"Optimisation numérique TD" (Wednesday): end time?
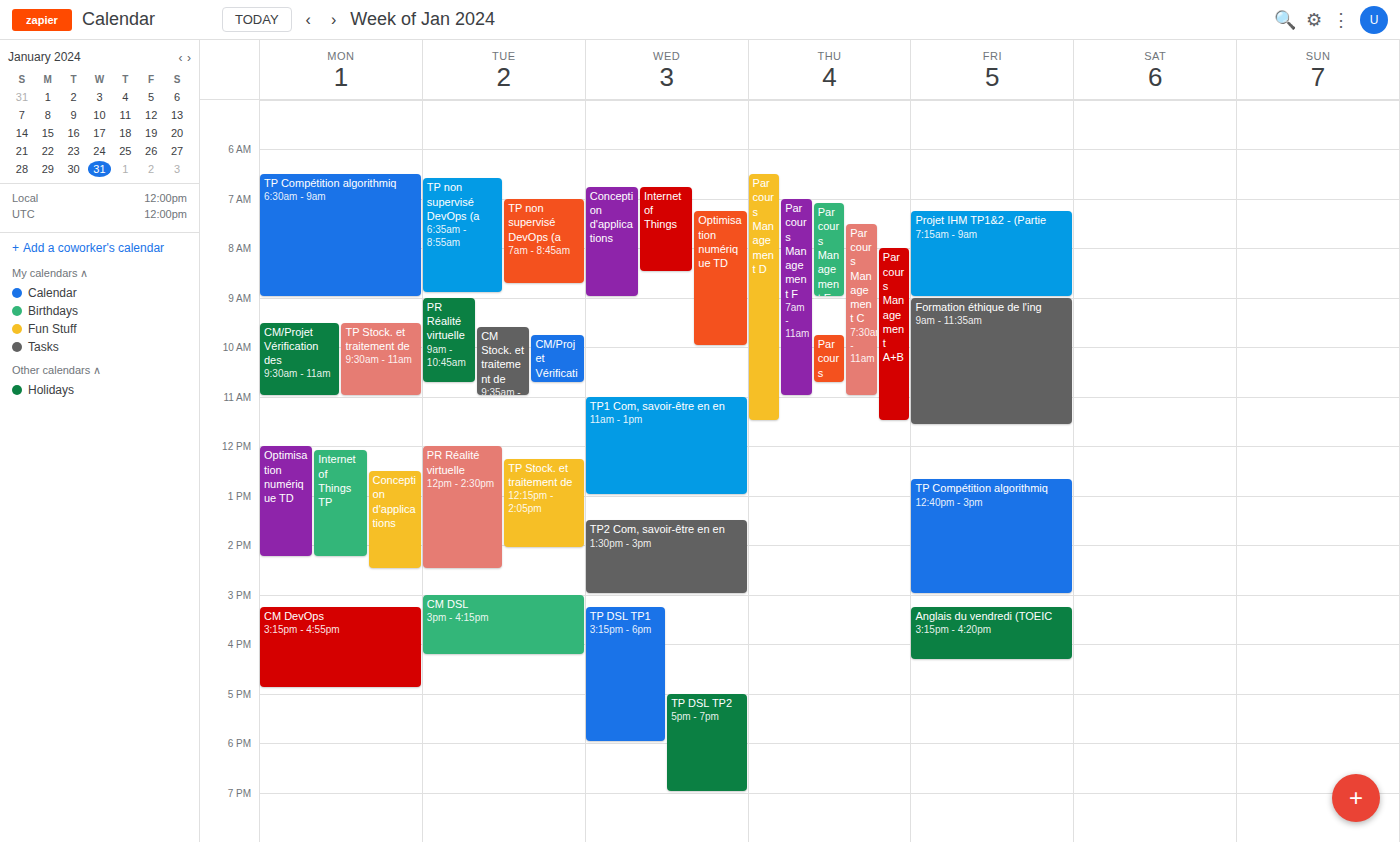
10:00 AM